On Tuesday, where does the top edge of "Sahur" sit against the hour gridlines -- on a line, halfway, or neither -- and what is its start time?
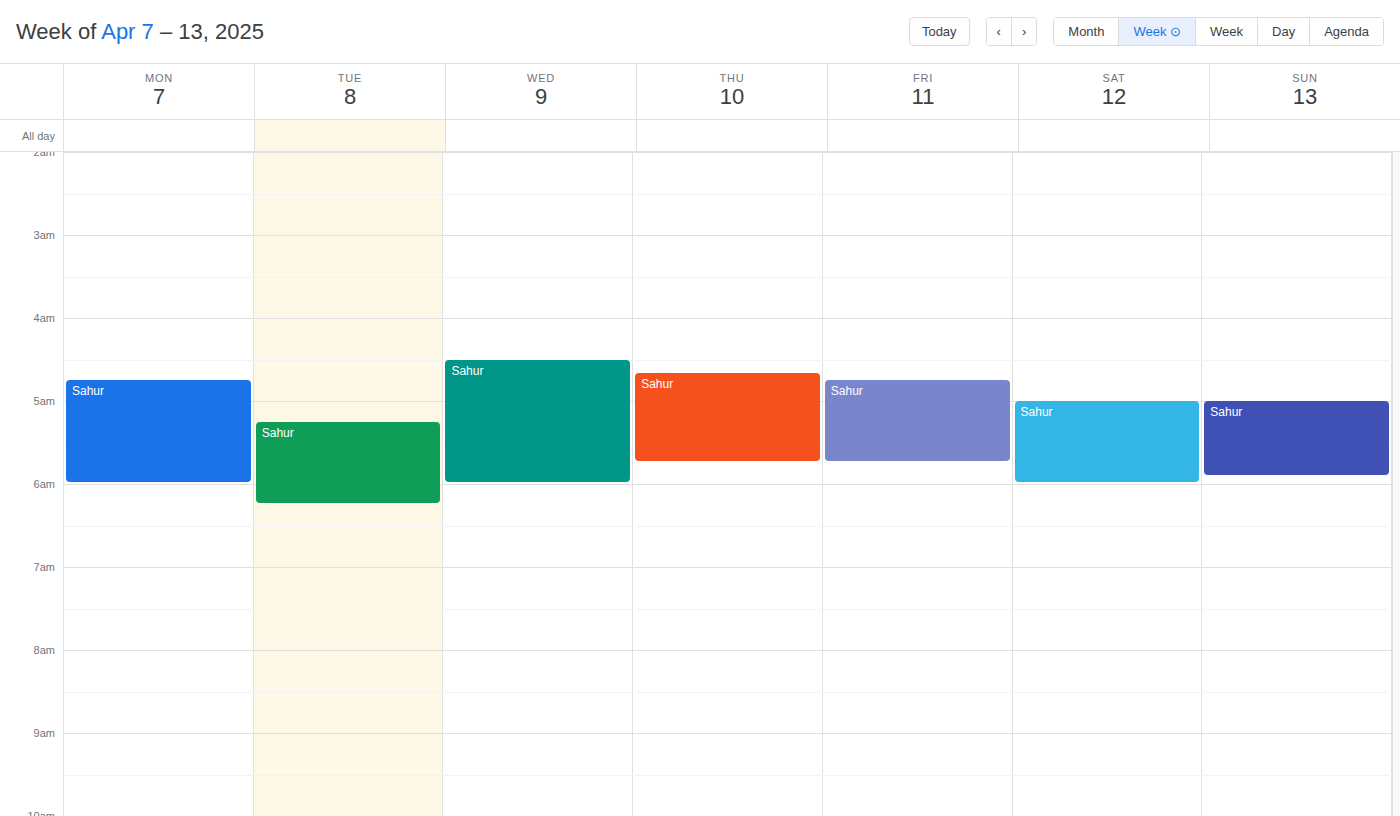
05:15 -- neither: a quarter of the way from the 05:00 line to the 06:00 line.